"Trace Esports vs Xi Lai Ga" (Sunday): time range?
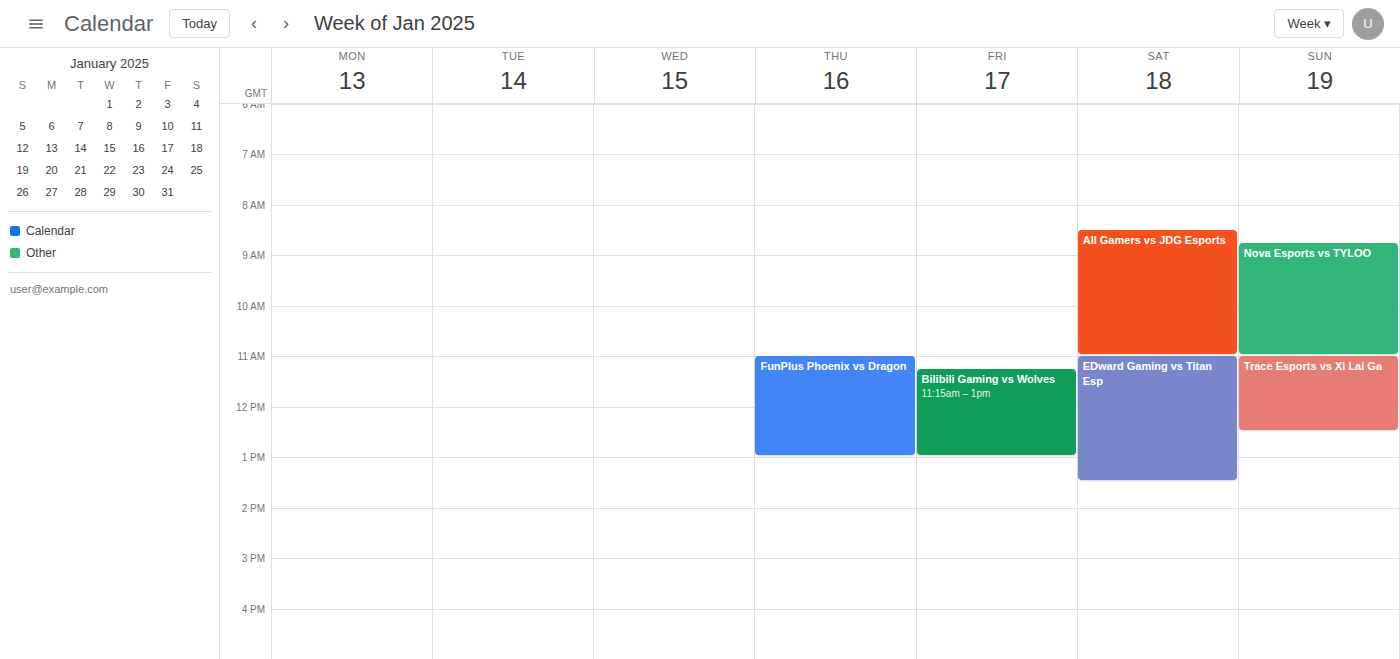
11:00 AM to 12:30 PM